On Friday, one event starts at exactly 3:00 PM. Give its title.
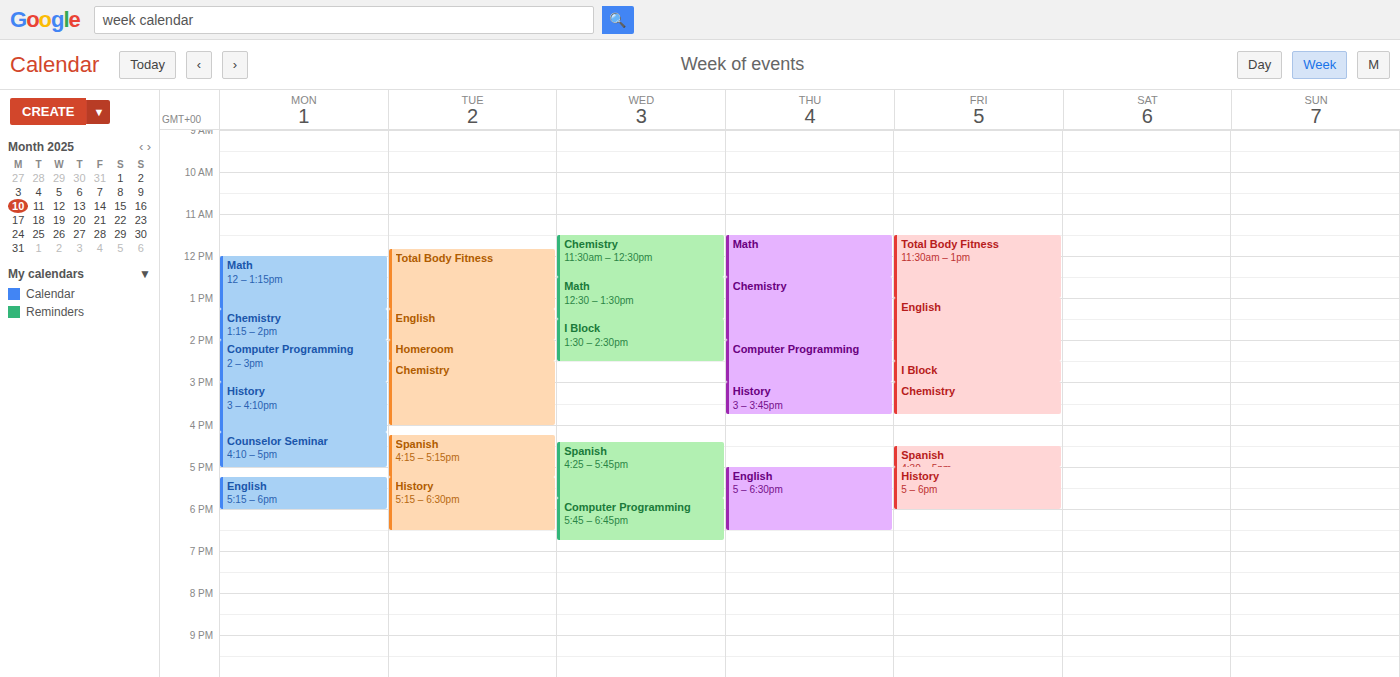
"Chemistry"